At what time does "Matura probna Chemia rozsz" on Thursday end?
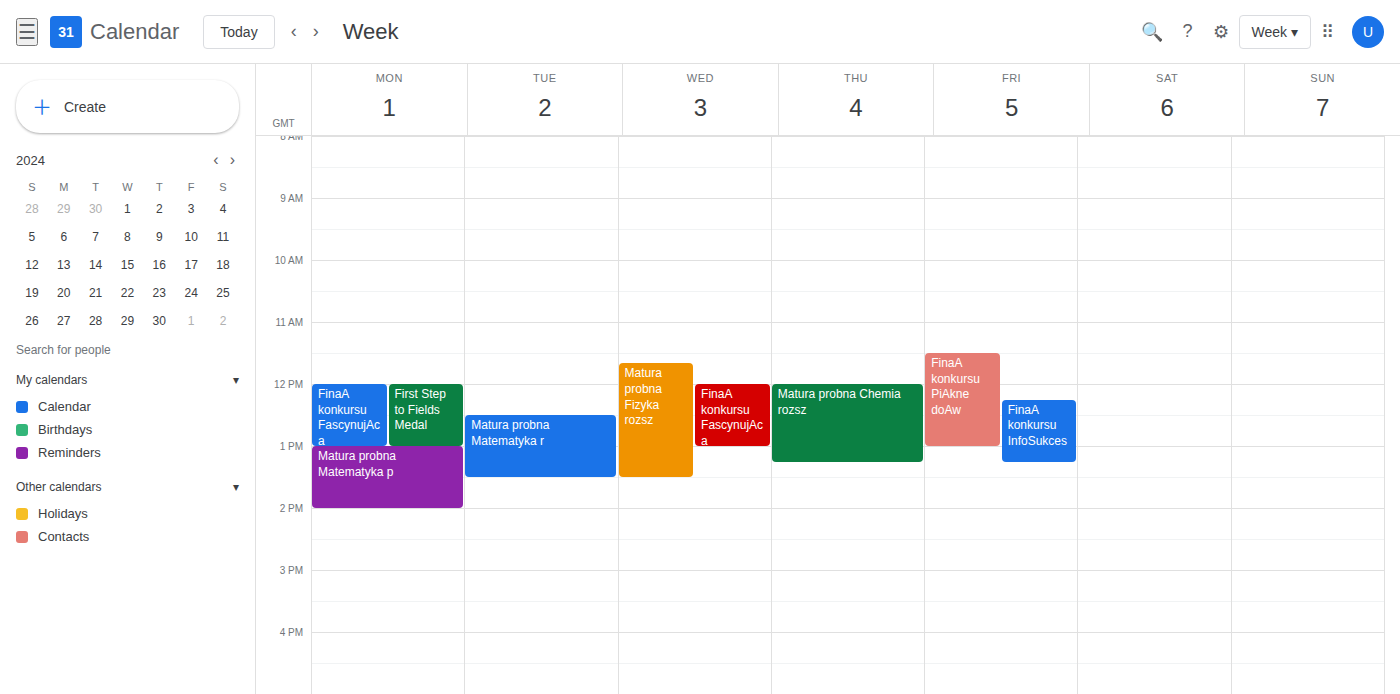
13:15